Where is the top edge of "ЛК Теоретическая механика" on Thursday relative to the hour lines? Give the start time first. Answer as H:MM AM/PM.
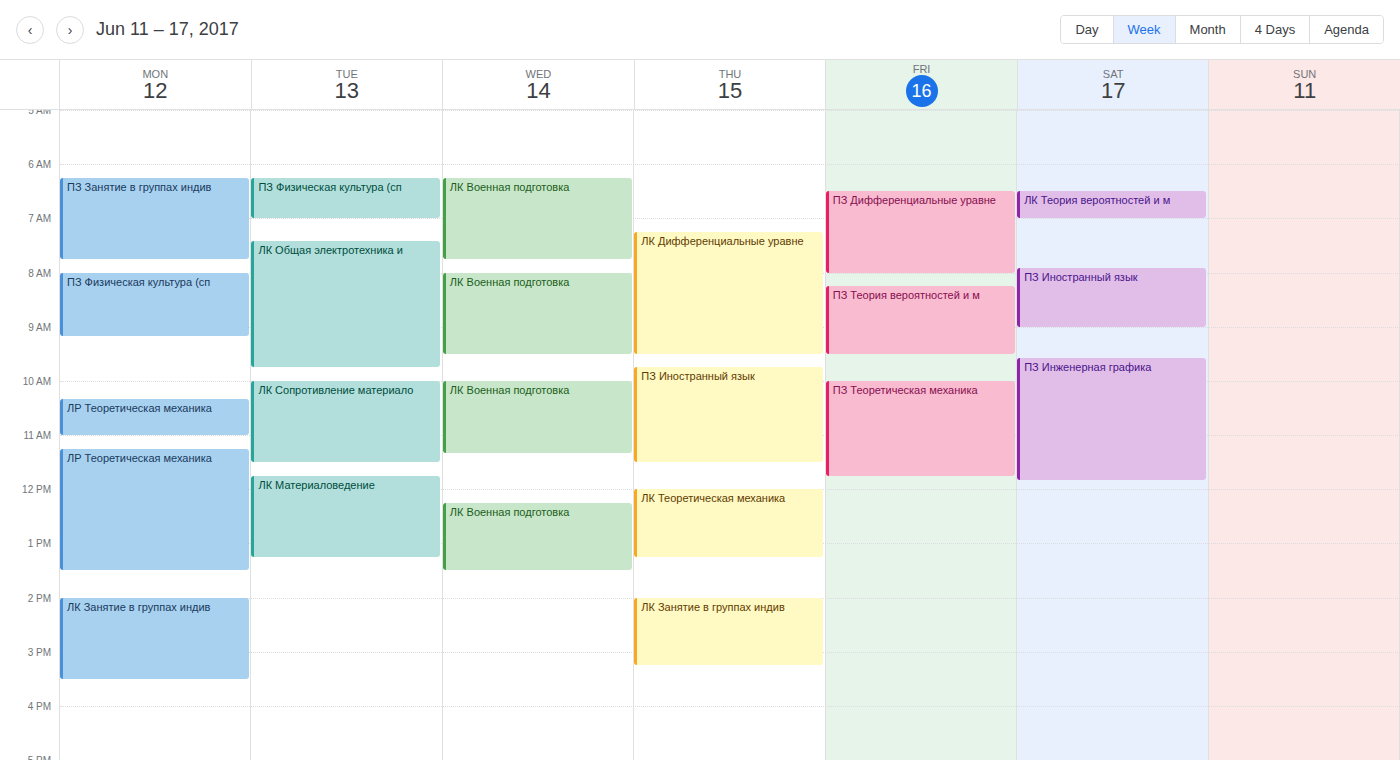
12:00 PM -- exactly on the 12 PM line.